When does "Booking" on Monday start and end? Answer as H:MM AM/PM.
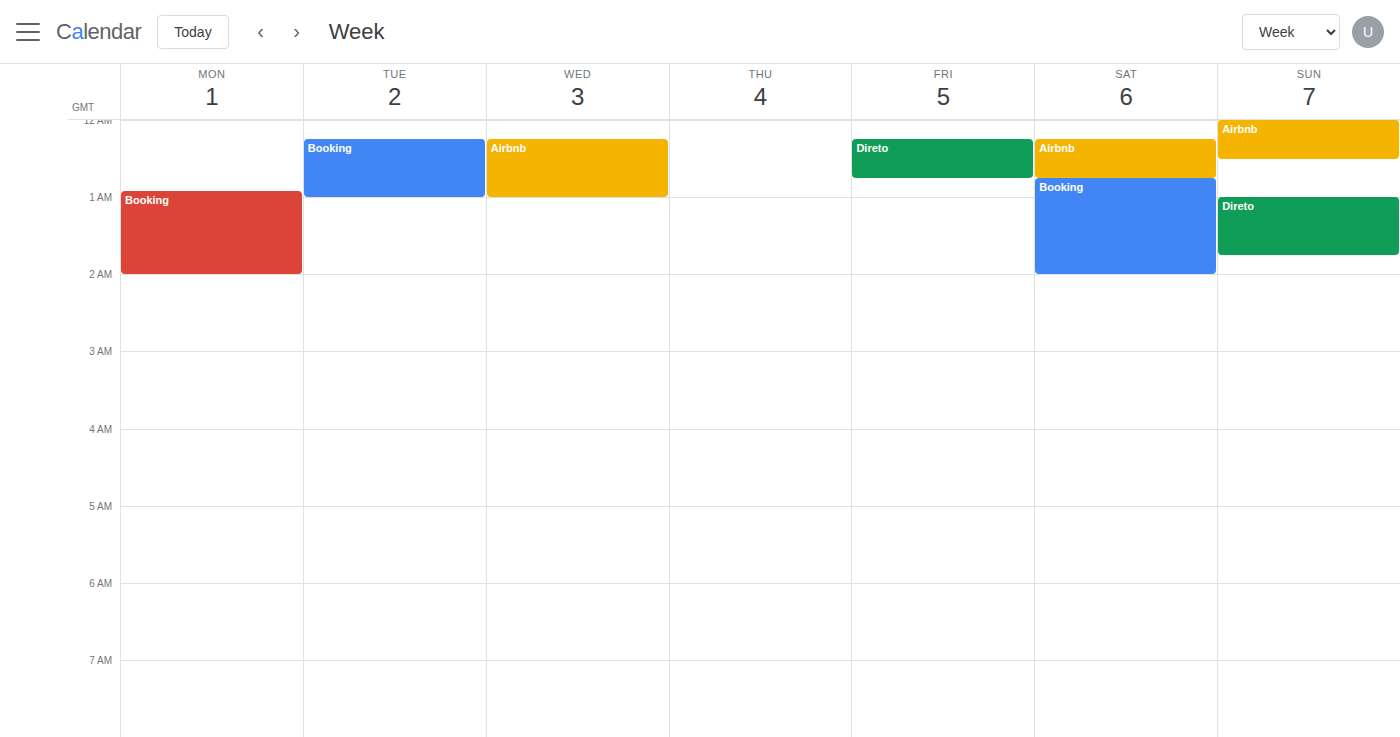
12:55 AM to 2:00 AM